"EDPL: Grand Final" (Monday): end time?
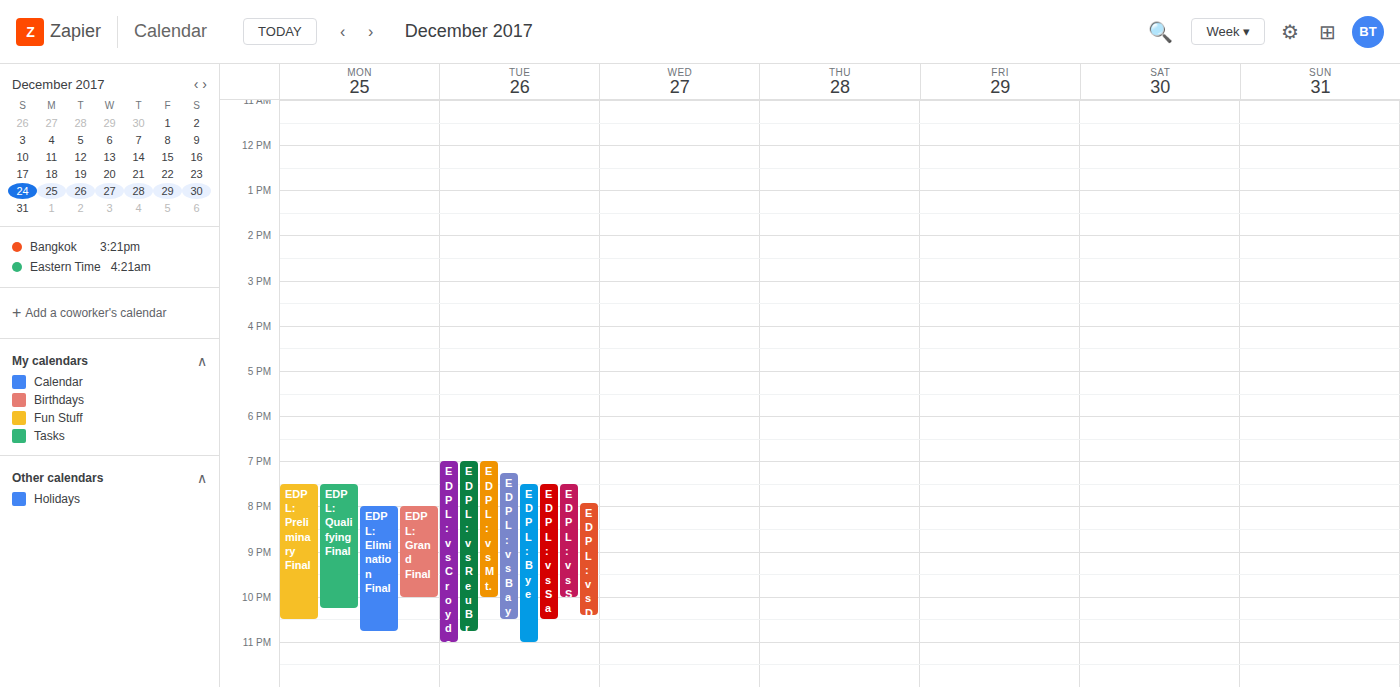
10:00 PM